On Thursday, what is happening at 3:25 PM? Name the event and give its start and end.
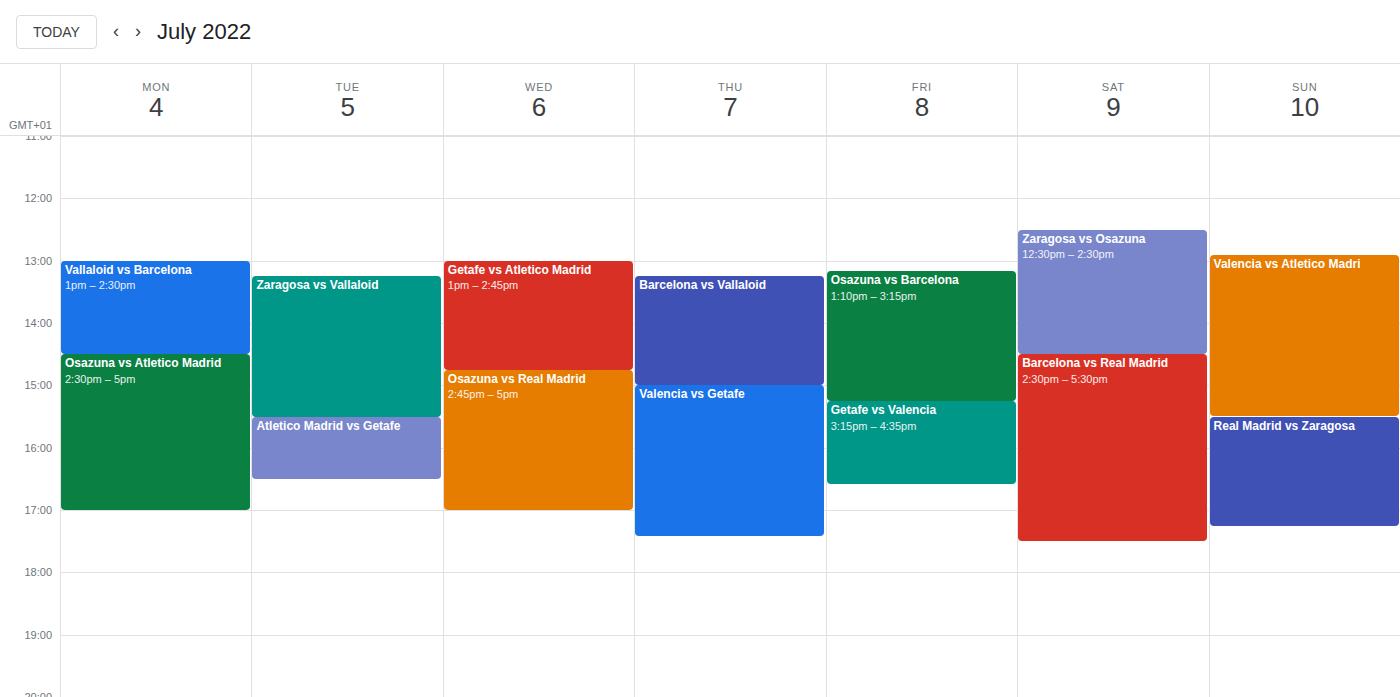
"Valencia vs Getafe", 3:00 PM to 5:25 PM